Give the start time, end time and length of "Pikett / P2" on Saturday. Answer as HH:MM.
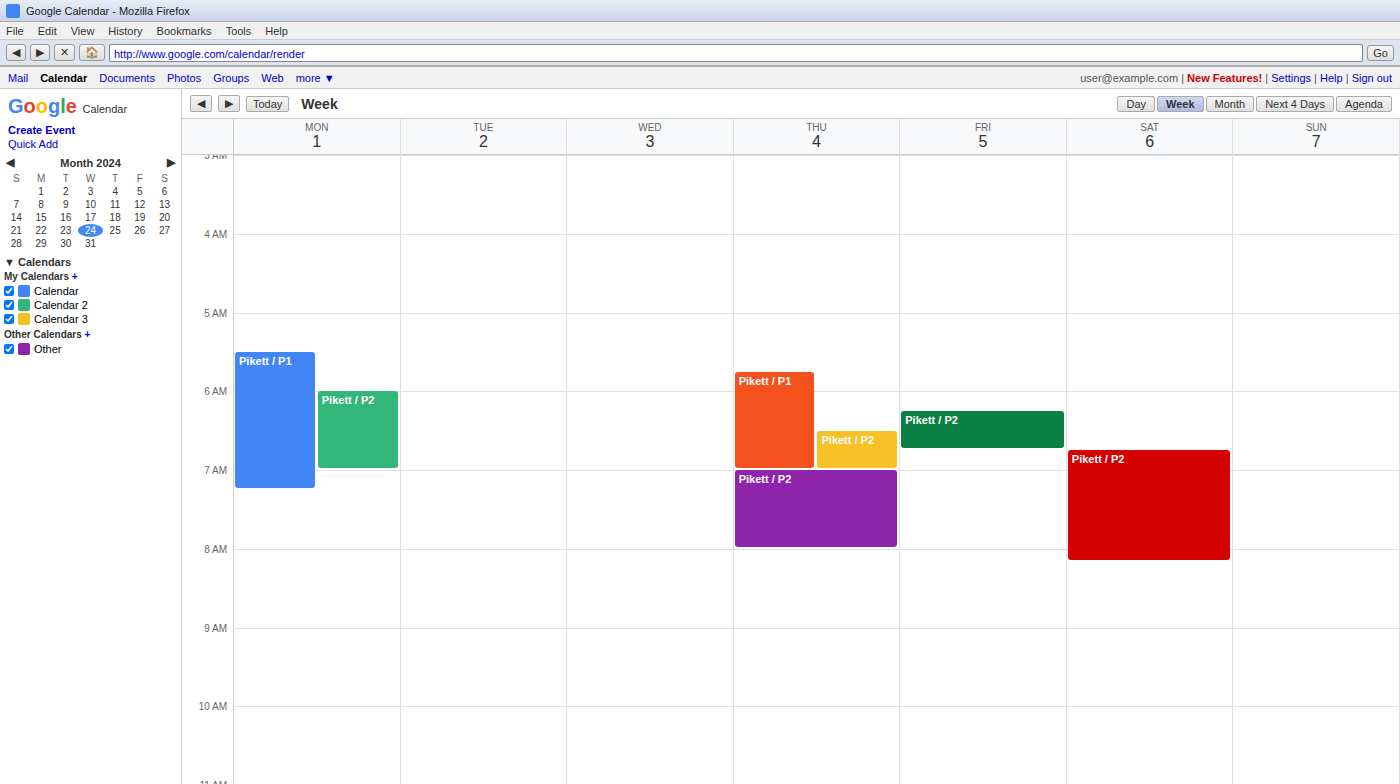
06:45 to 08:10, 1 hour 25 minutes